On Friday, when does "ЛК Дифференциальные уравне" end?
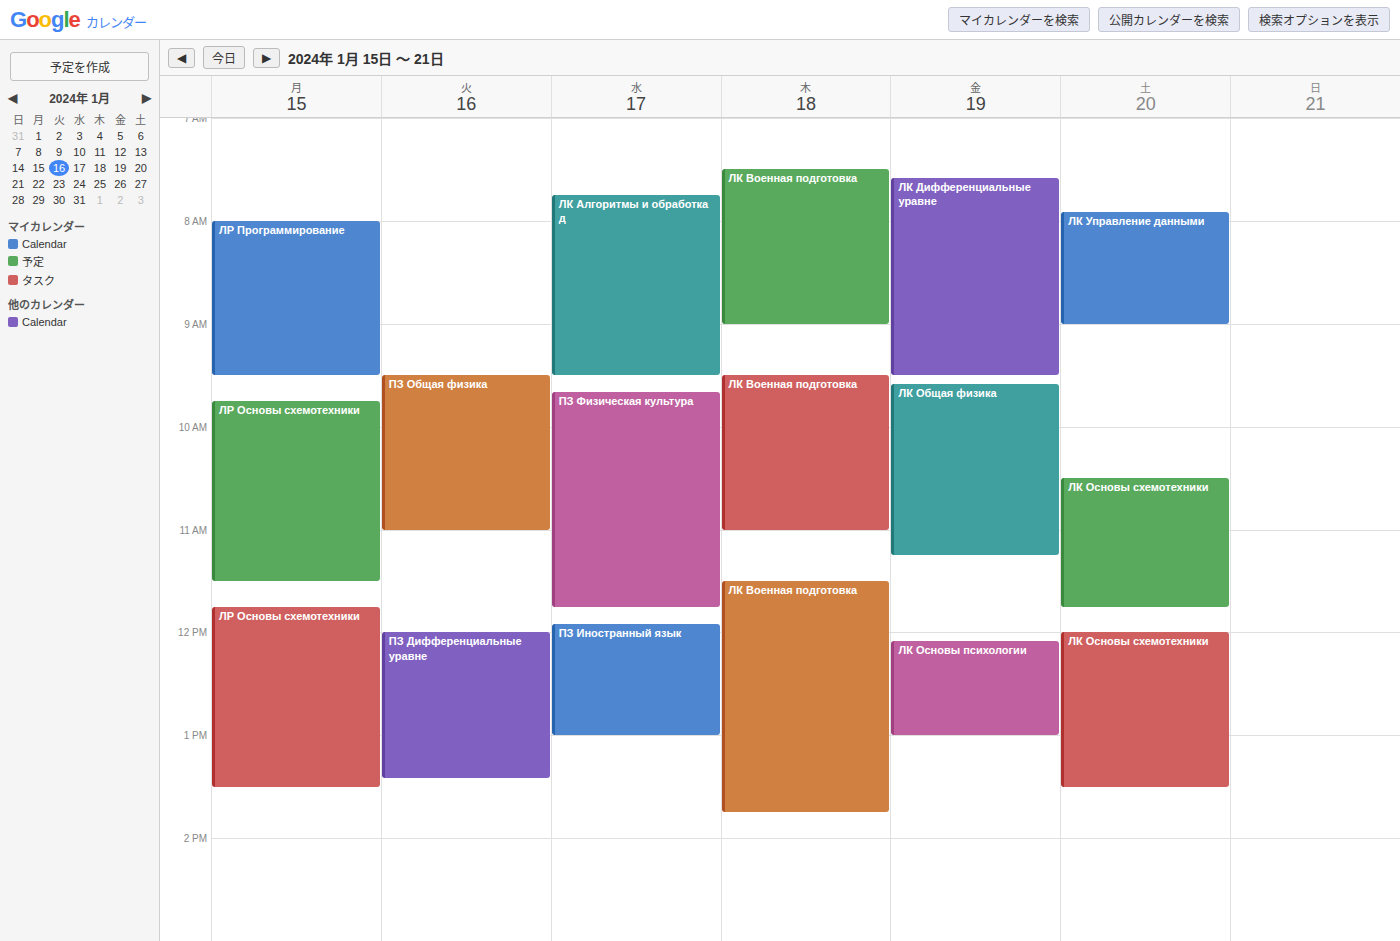
9:30 AM